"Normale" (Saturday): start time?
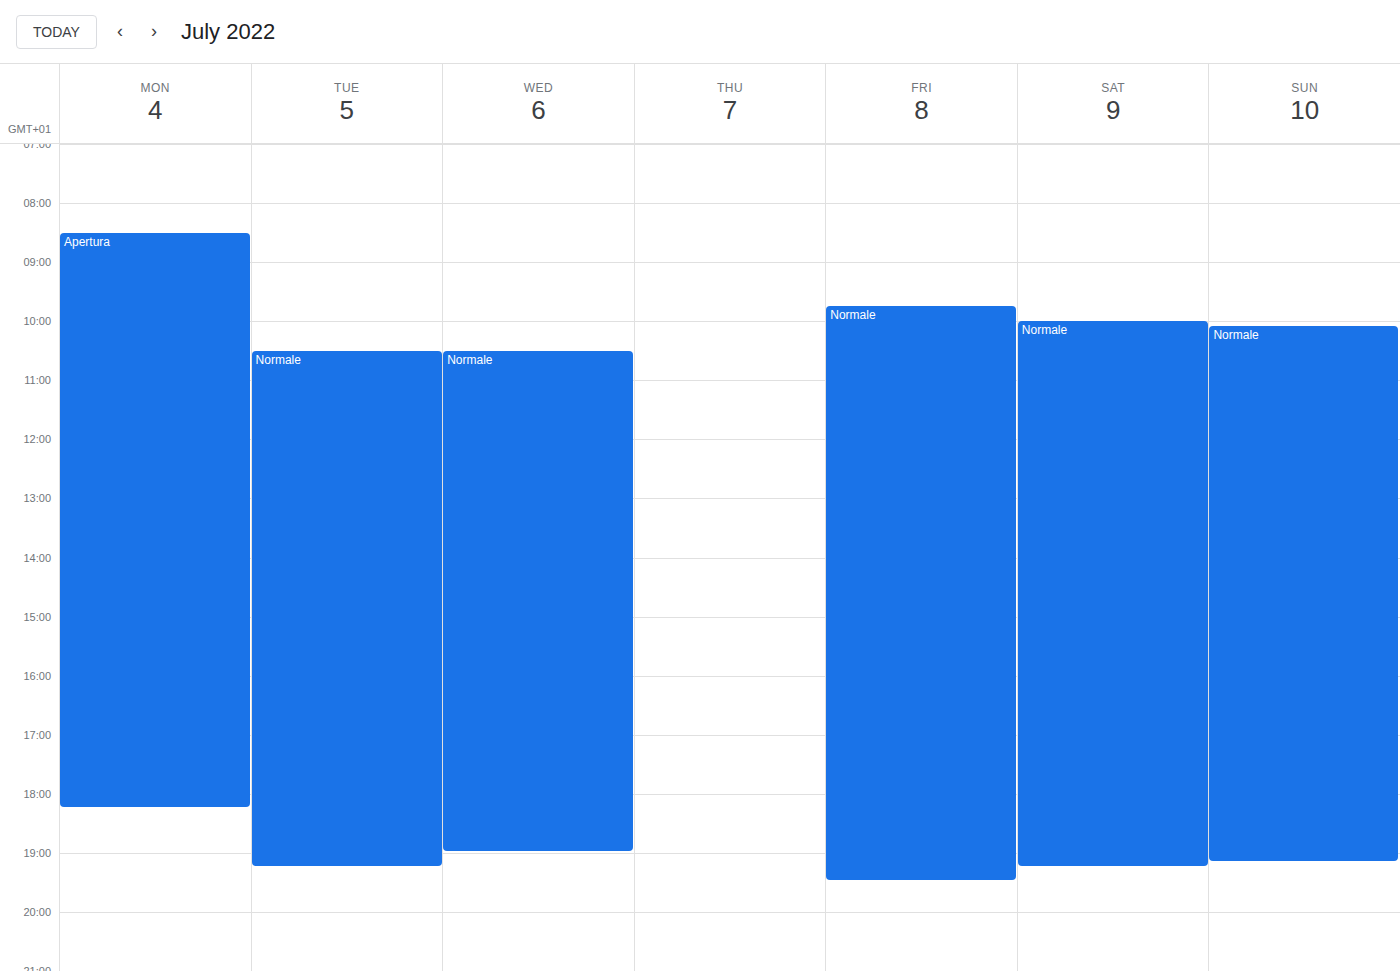
10:00 AM